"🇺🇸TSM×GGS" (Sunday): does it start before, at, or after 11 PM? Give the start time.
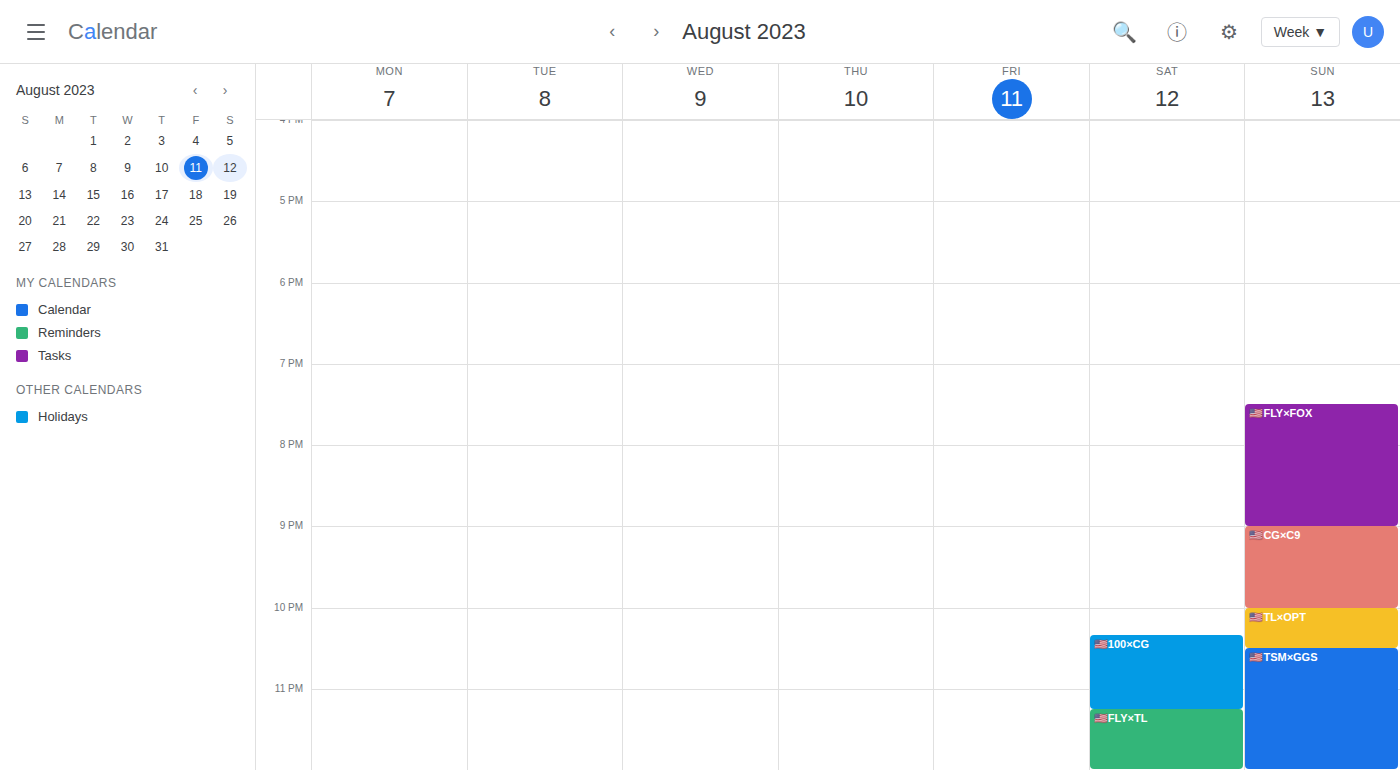
10:30 PM -- before 11 PM, 30 minutes above the 11 PM line.